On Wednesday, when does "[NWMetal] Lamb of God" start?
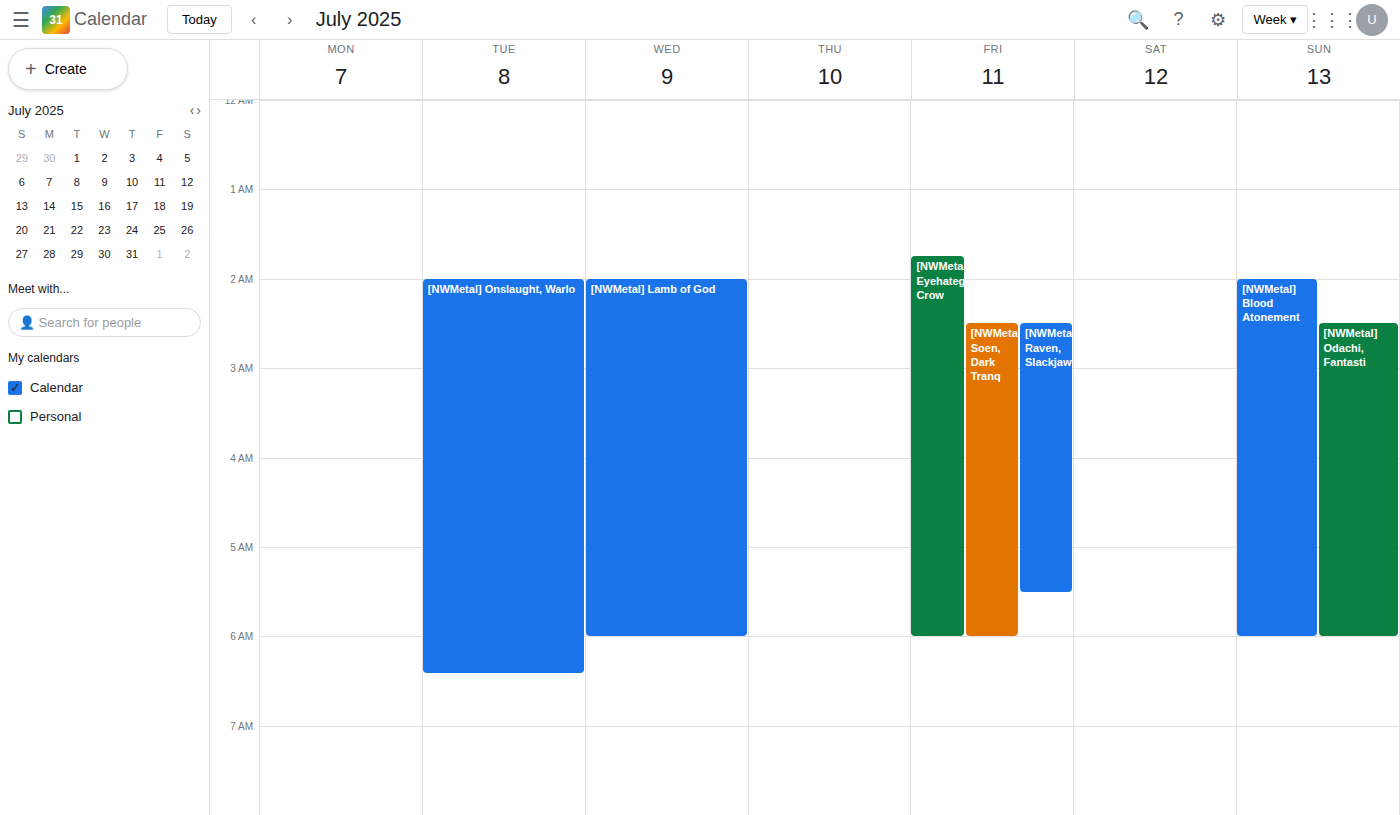
2:00 AM